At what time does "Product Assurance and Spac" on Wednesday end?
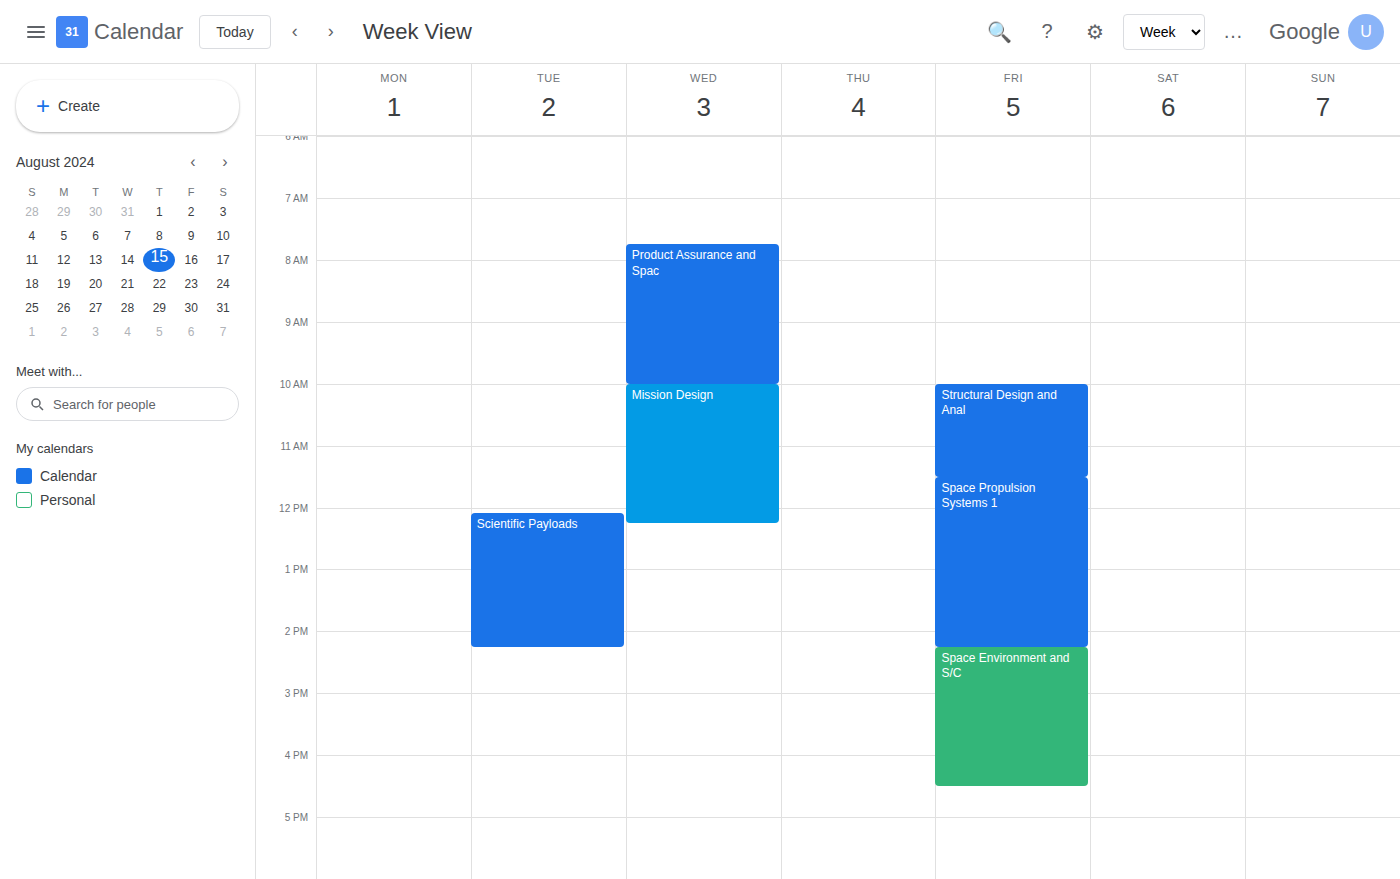
10:00 AM